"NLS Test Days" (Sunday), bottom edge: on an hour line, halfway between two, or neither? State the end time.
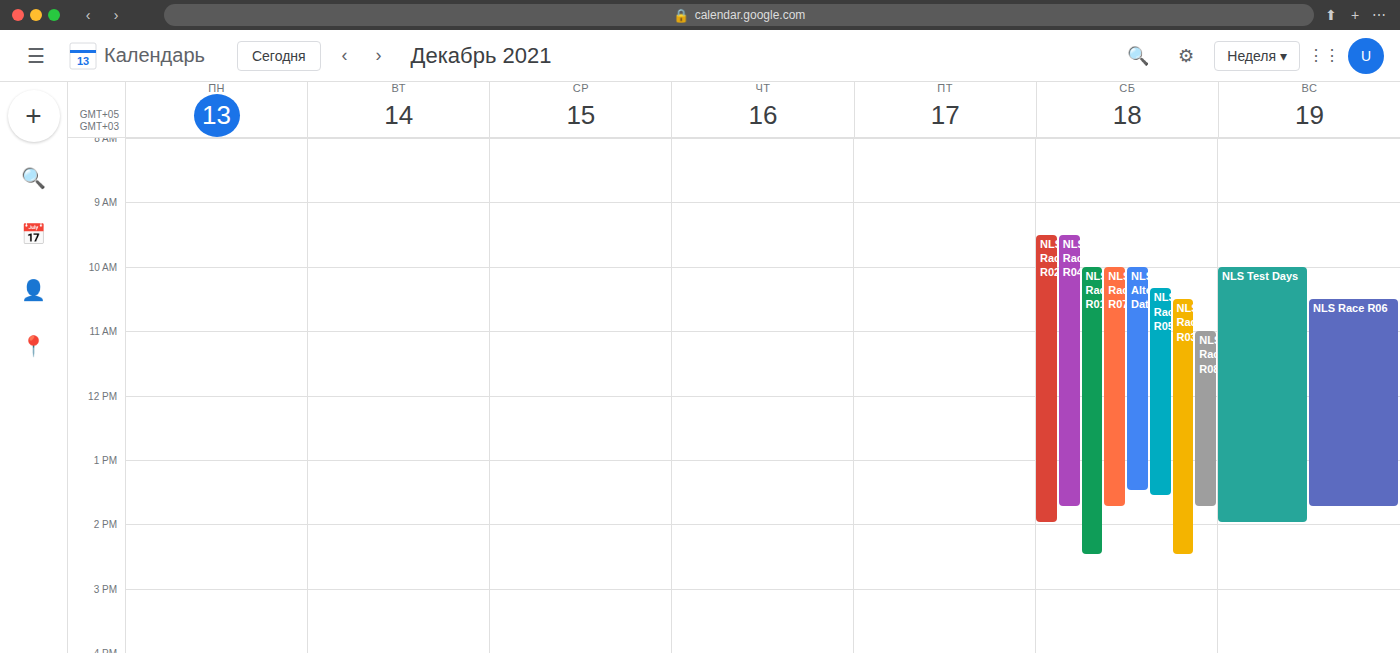
2:00 PM -- exactly on the 2 PM line.